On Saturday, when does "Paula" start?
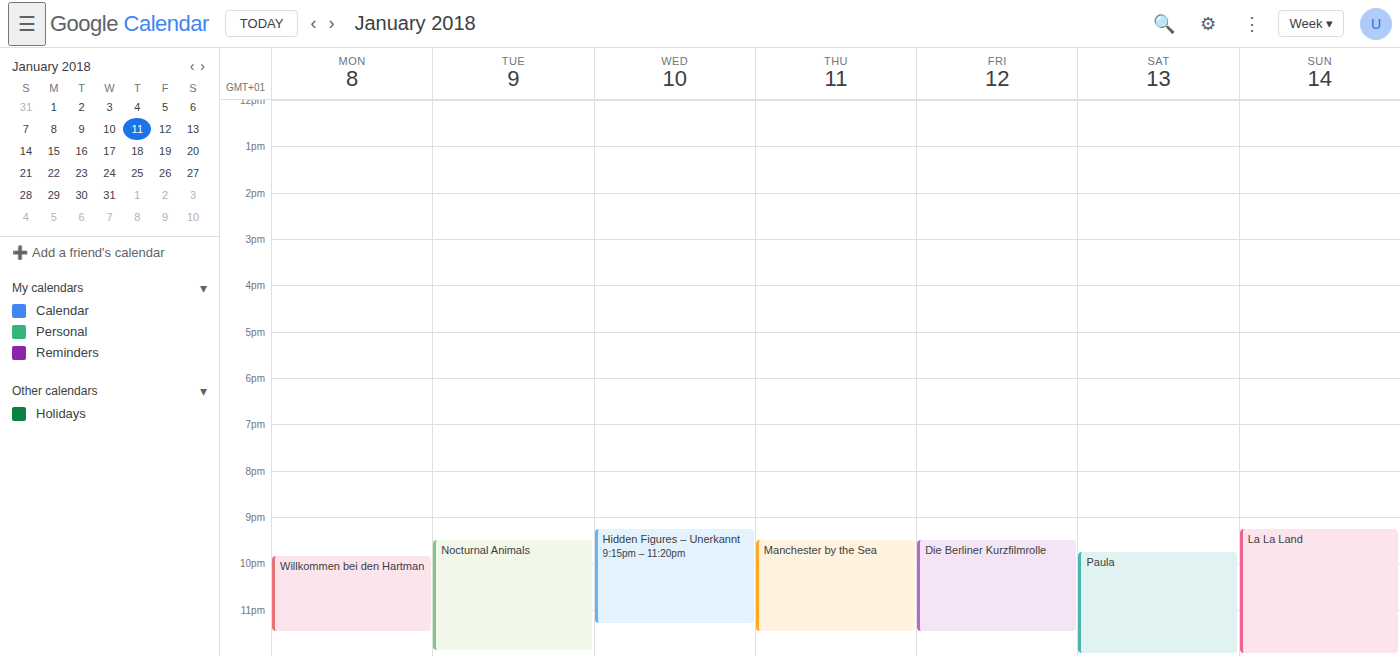
21:45